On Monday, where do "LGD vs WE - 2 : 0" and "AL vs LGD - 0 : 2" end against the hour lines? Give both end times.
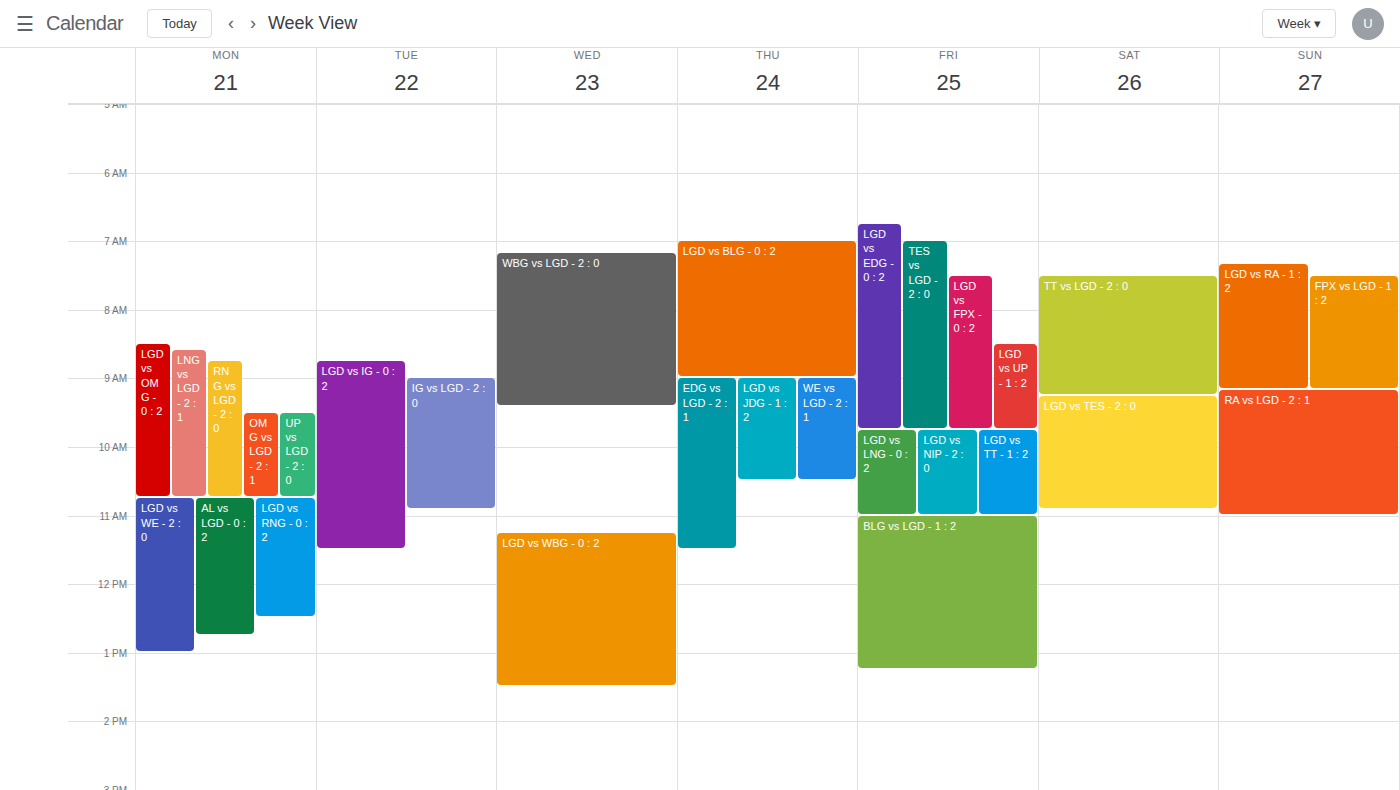
"LGD vs WE - 2 : 0": 1:00 PM, exactly on the 1 PM line. "AL vs LGD - 0 : 2": 12:45 PM, neither: three quarters of the way from the 12 PM line to the 1 PM line.